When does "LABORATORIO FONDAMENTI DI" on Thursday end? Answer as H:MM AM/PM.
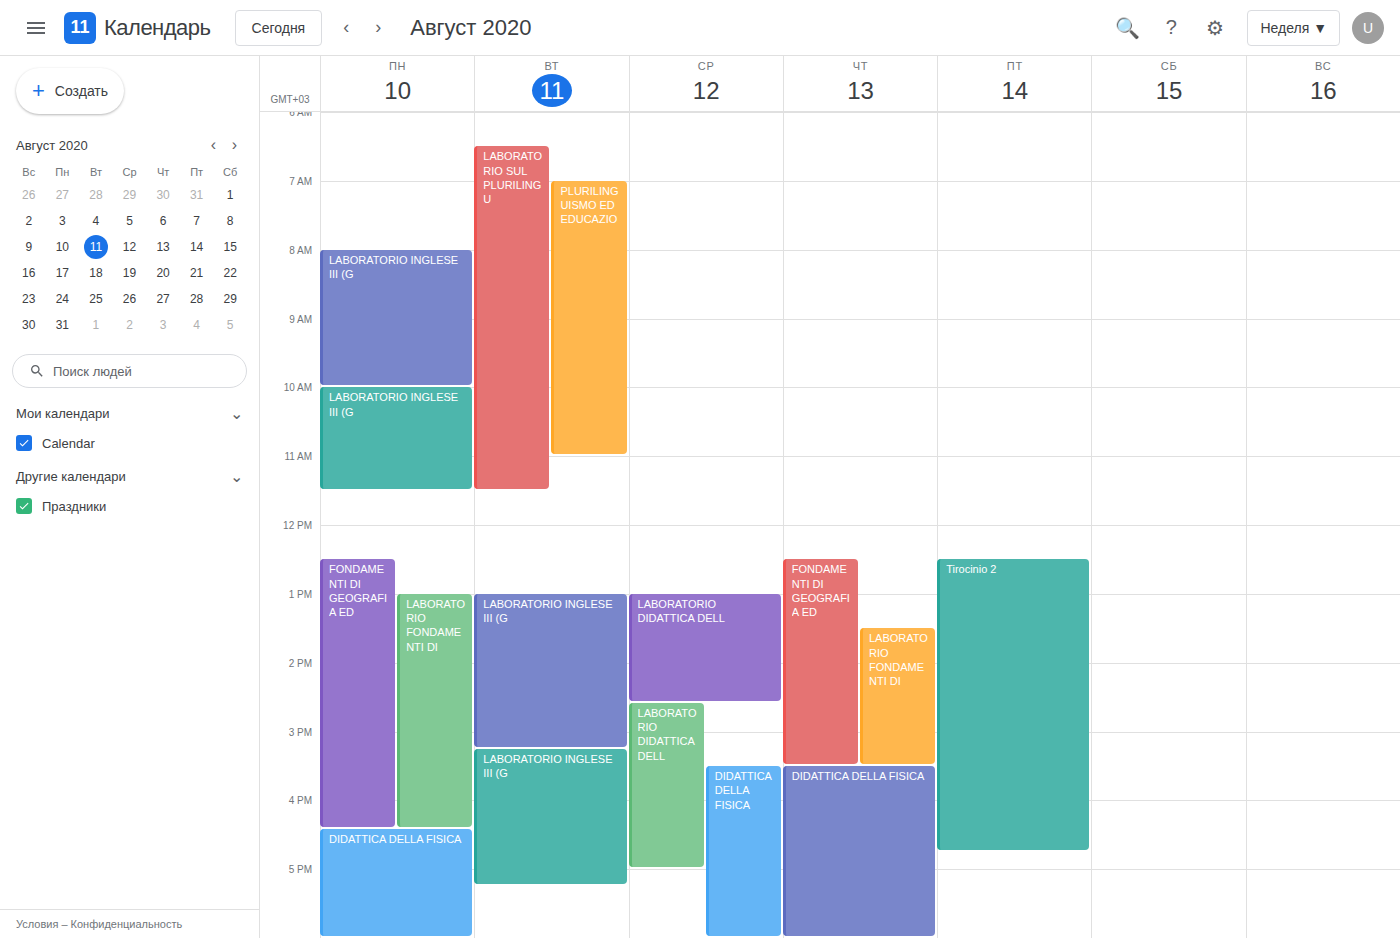
3:30 PM